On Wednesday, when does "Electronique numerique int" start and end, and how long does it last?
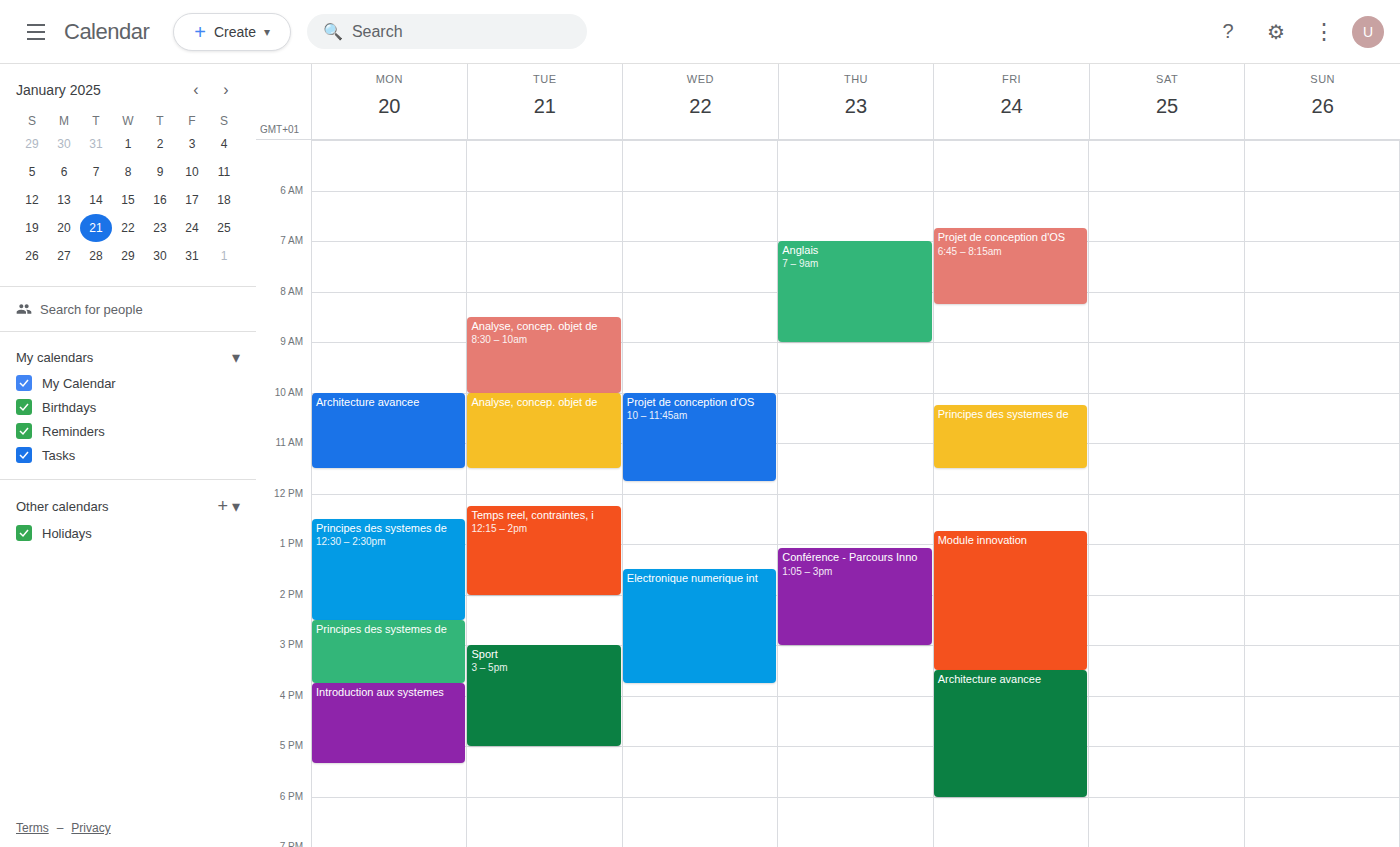
1:30 PM to 3:45 PM, 2 hours 15 minutes